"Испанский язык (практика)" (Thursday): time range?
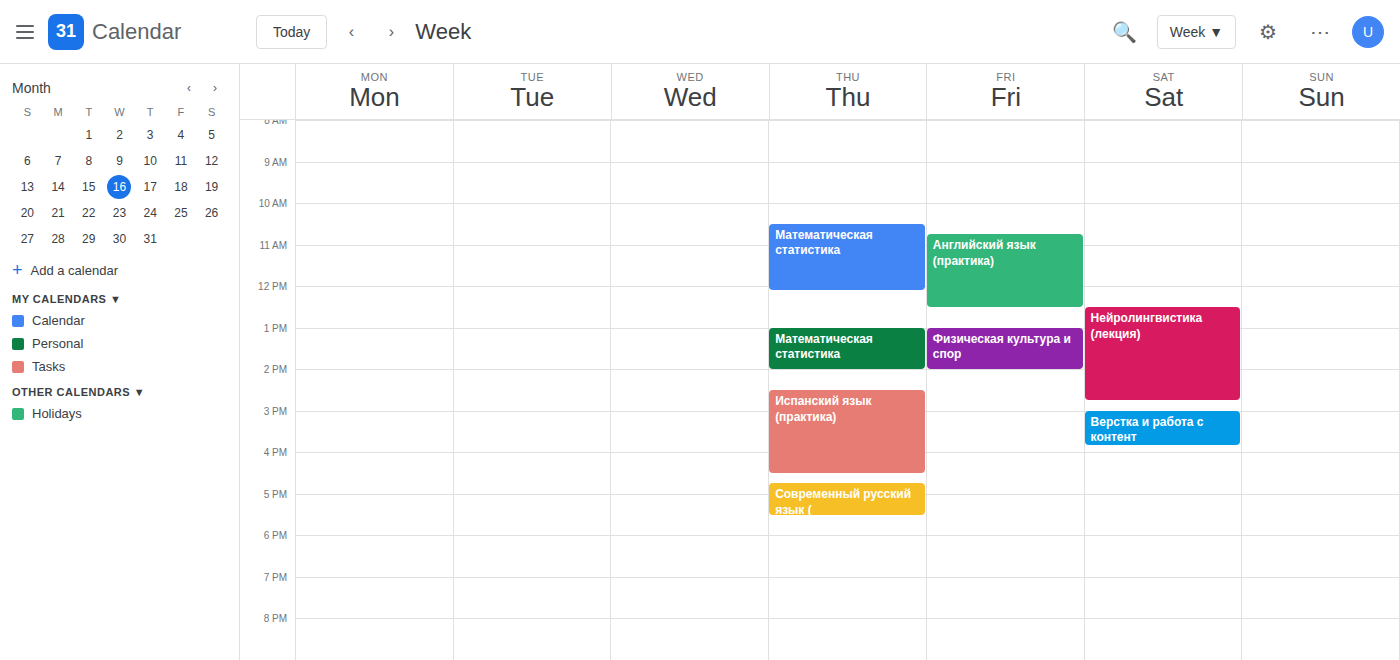
2:30 PM to 4:30 PM